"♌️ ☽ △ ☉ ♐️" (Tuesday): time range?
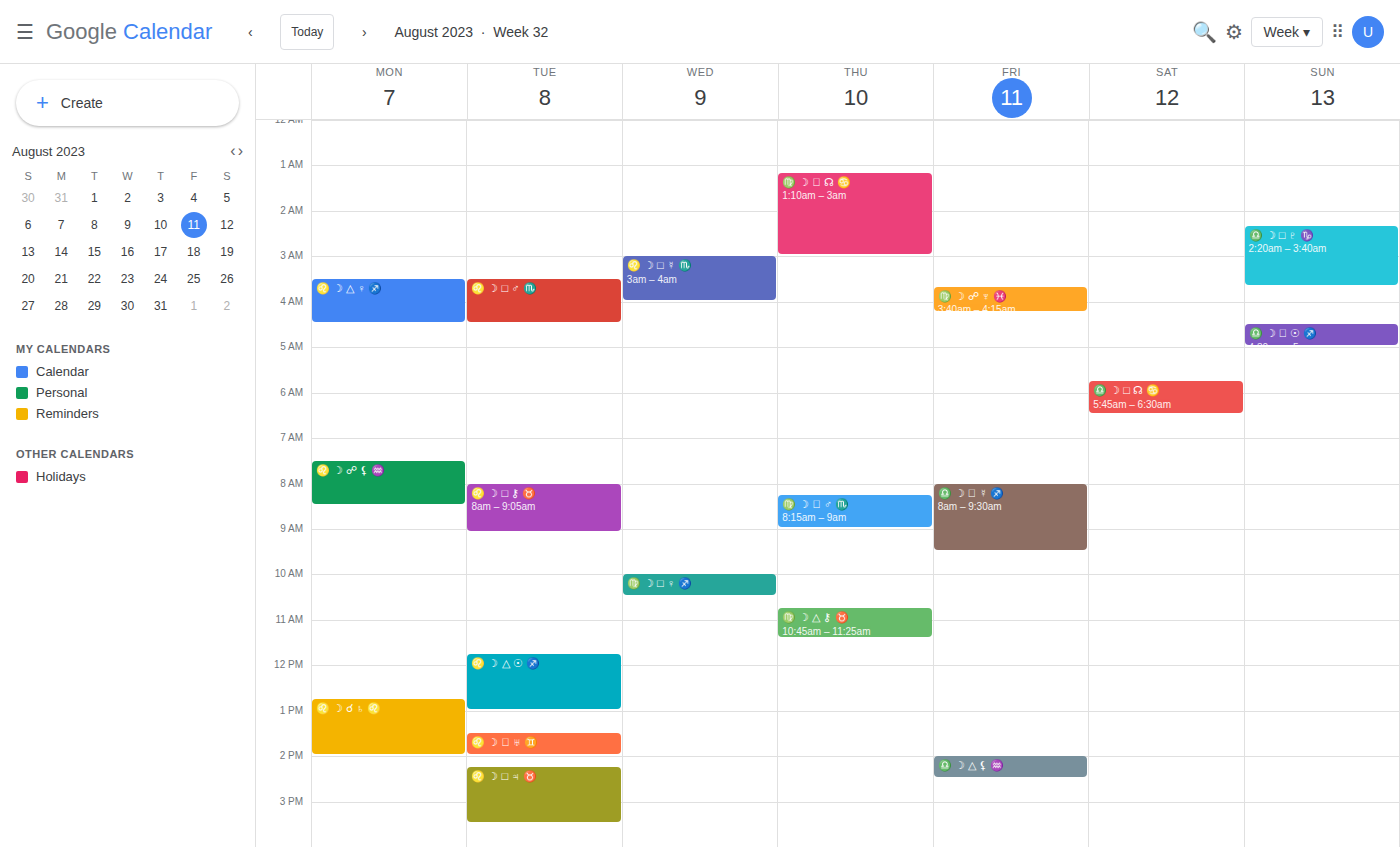
11:45 AM to 1:00 PM